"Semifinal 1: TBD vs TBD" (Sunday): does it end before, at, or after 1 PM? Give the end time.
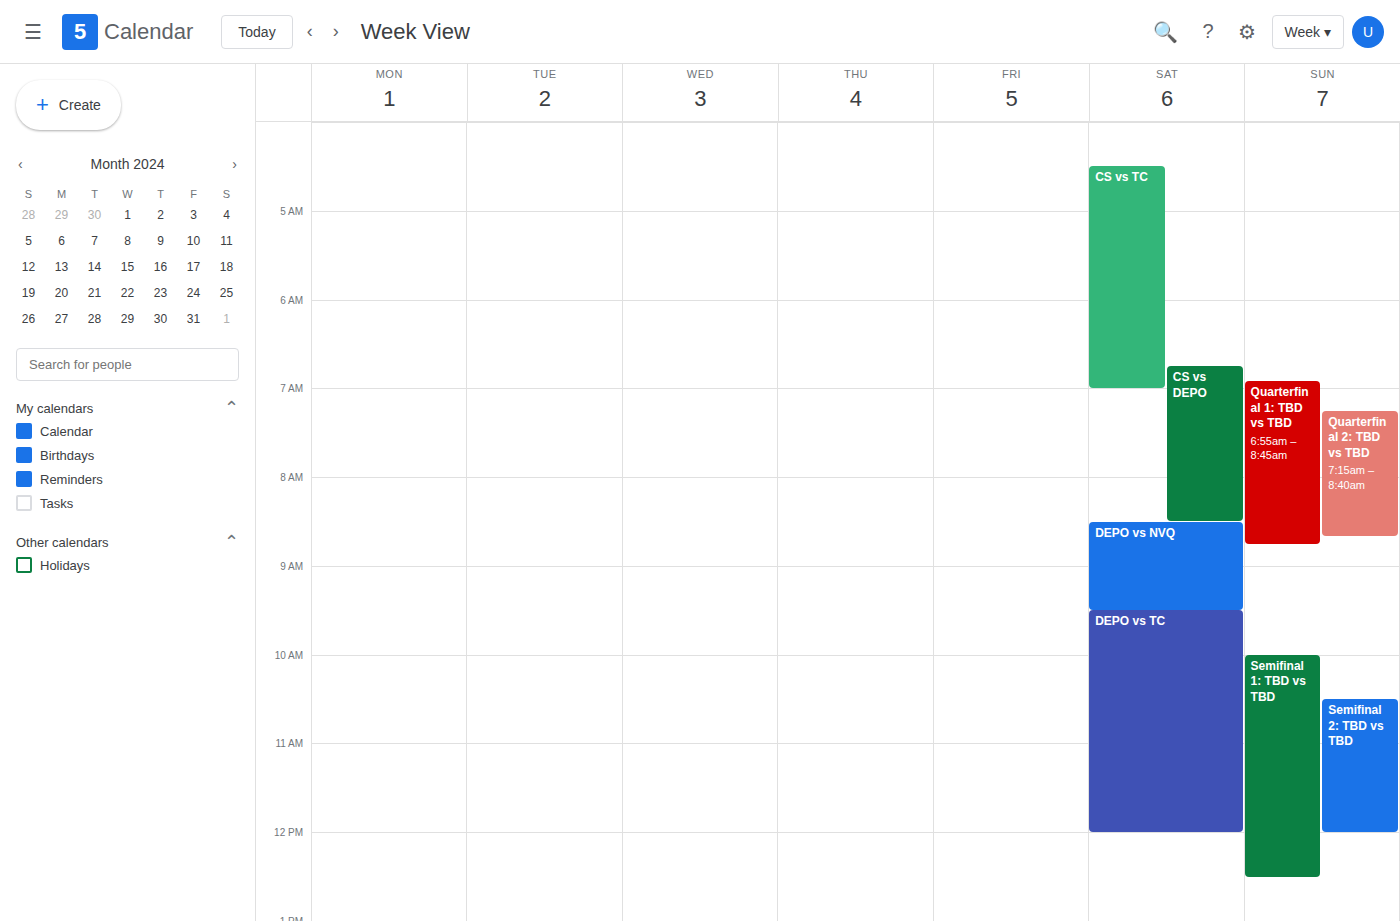
12:30 PM -- before 1 PM, 30 minutes above the 1 PM line.